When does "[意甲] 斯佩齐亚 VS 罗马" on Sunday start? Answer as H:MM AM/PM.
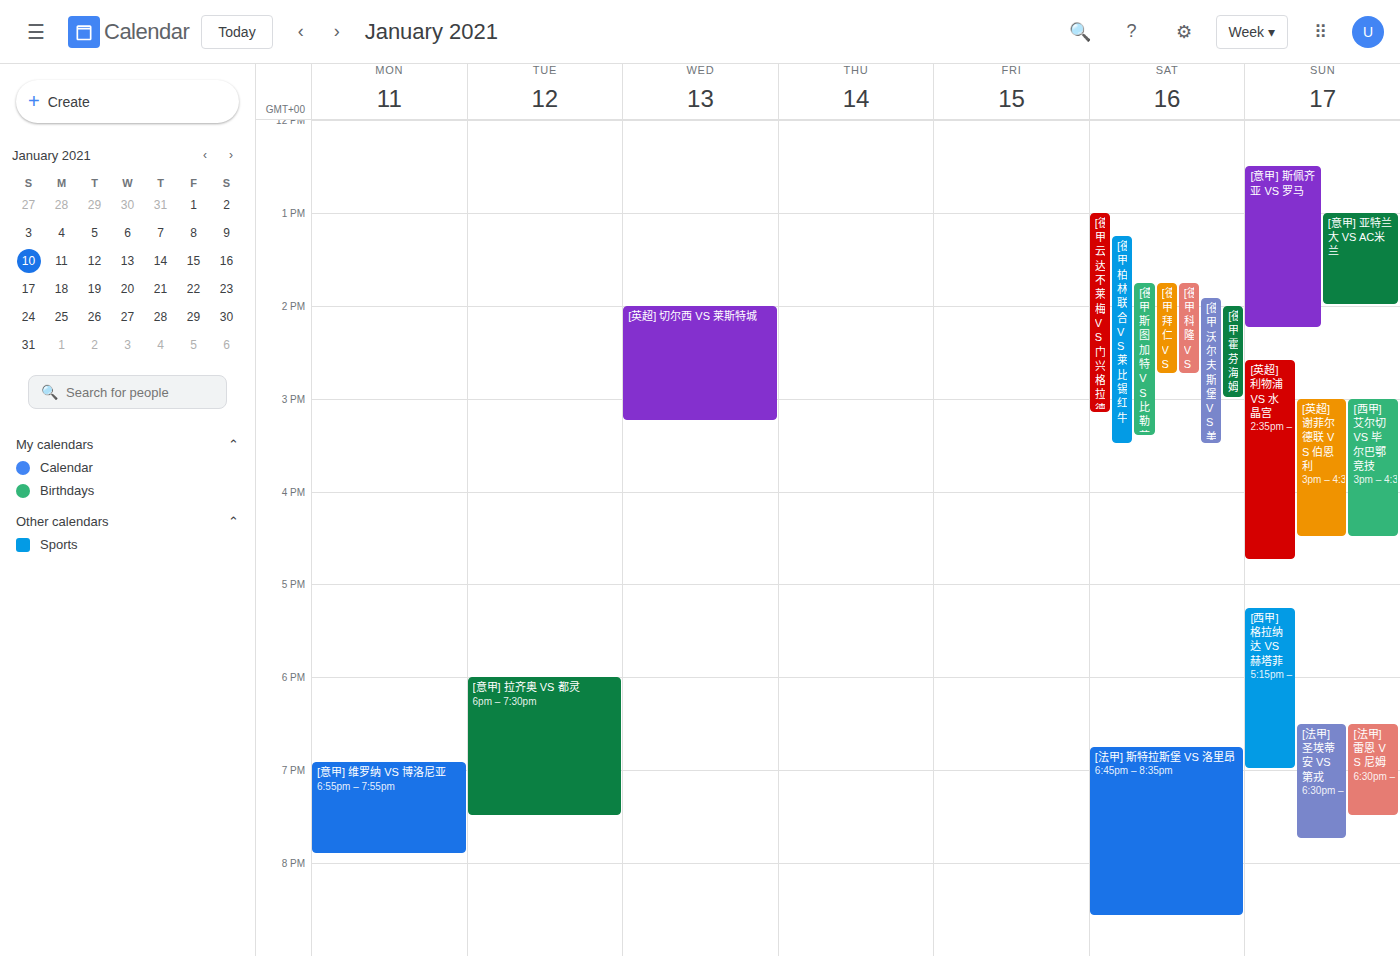
12:30 PM